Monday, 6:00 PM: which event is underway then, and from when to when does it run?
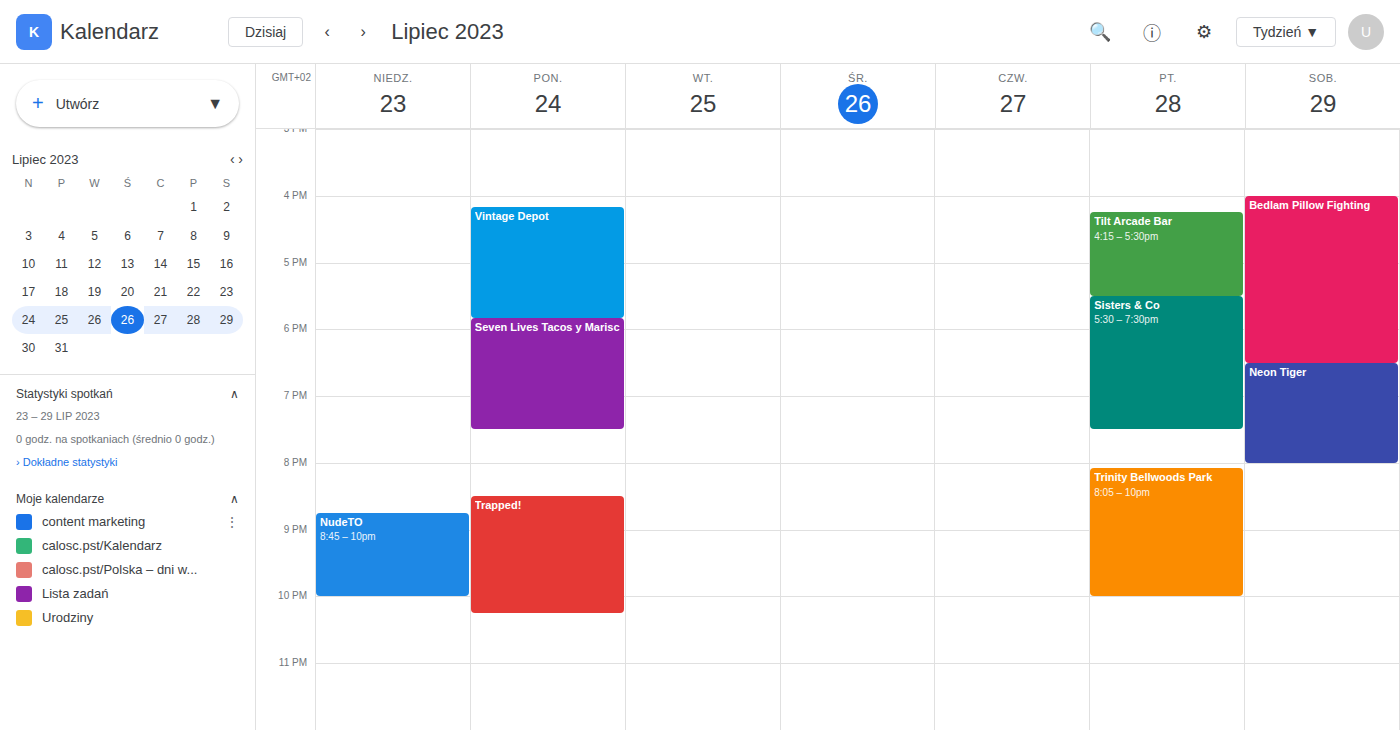
"Seven Lives Tacos y Marisc", 5:50 PM to 7:30 PM